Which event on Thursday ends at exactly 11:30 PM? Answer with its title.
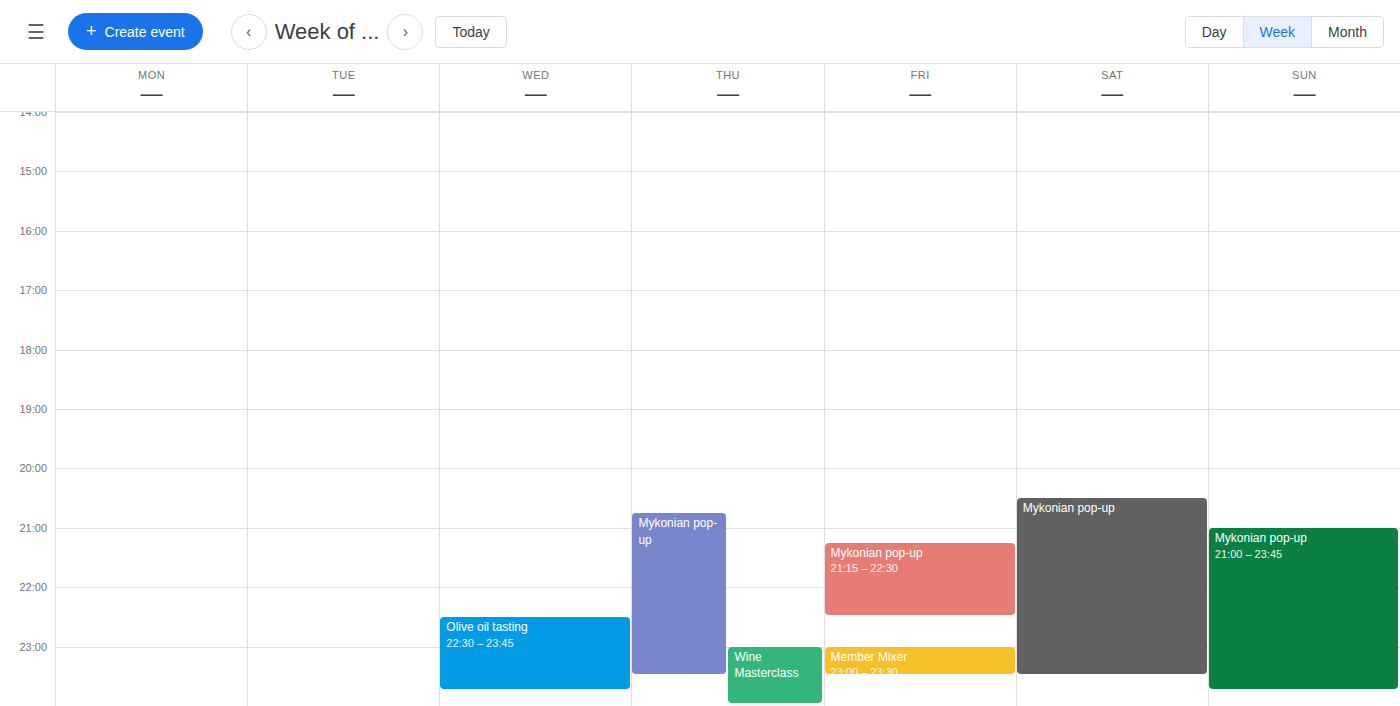
"Mykonian pop-up"